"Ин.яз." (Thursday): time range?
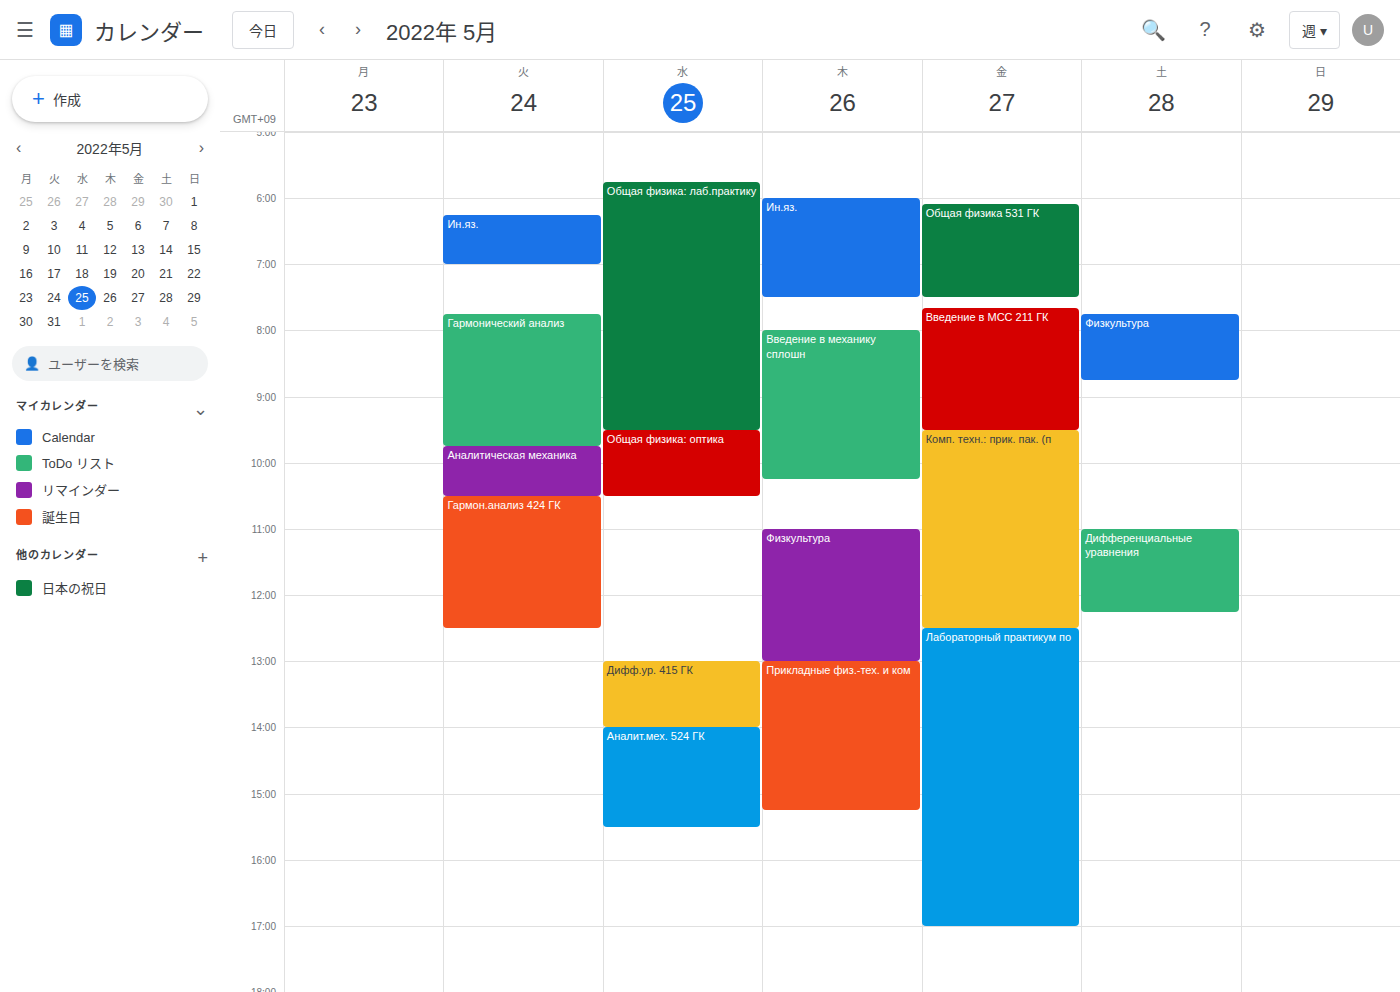
6:00 AM to 7:30 AM